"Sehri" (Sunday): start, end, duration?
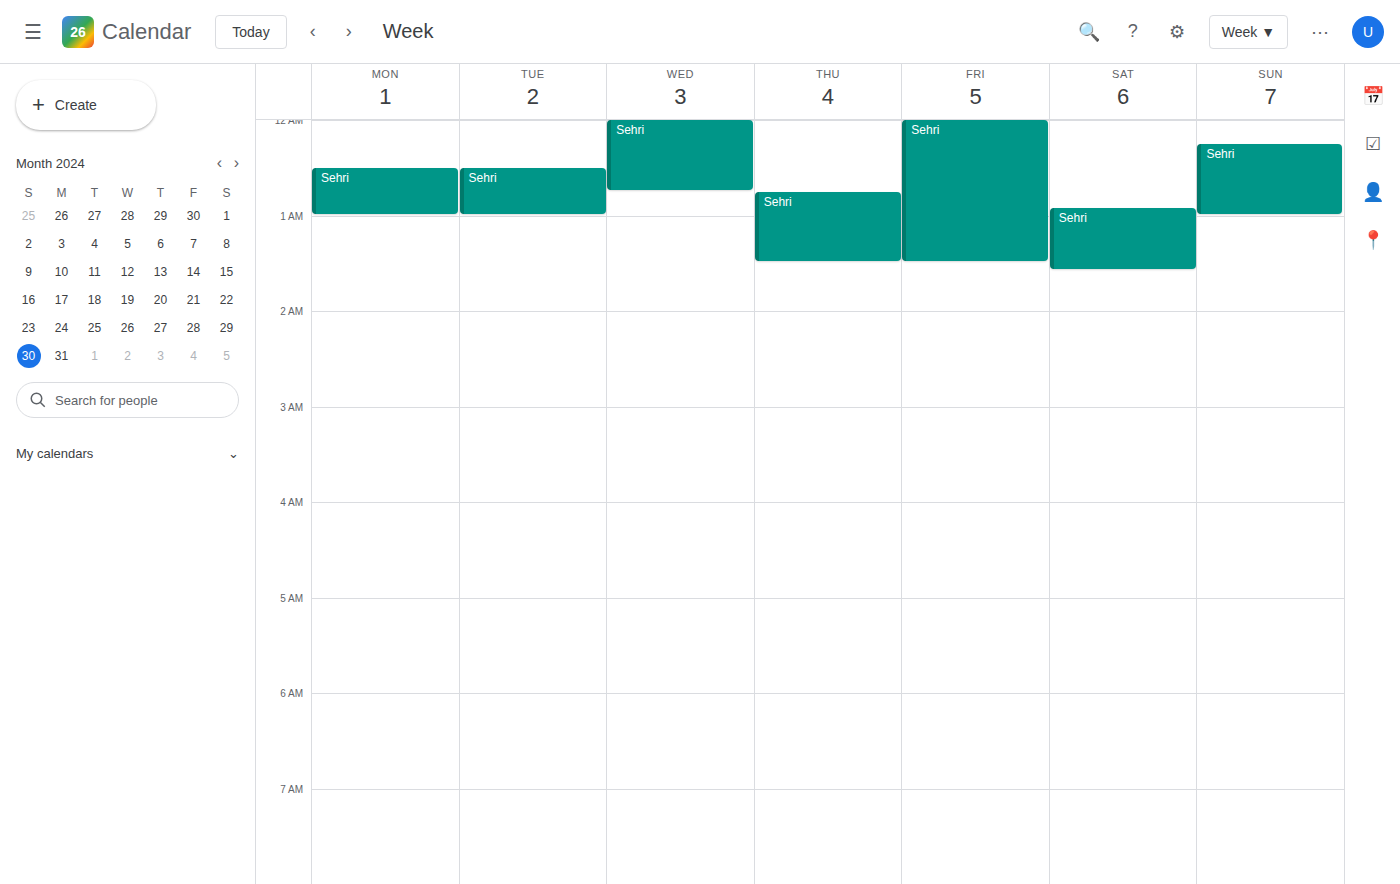
12:15 AM to 1:00 AM, 45 minutes